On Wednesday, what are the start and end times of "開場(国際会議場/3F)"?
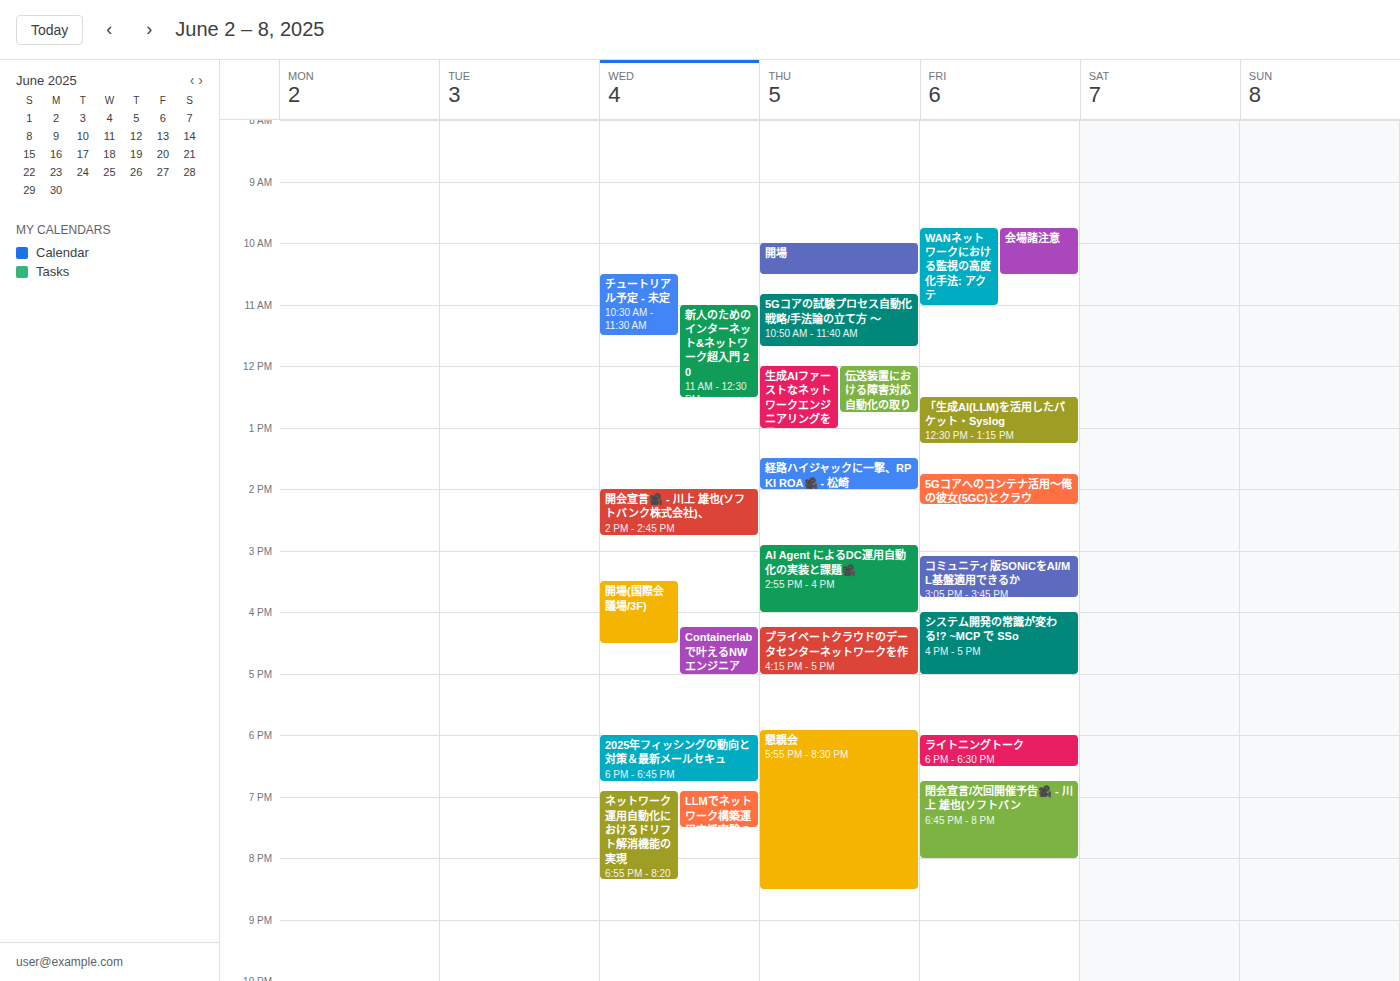
3:30 PM to 4:30 PM